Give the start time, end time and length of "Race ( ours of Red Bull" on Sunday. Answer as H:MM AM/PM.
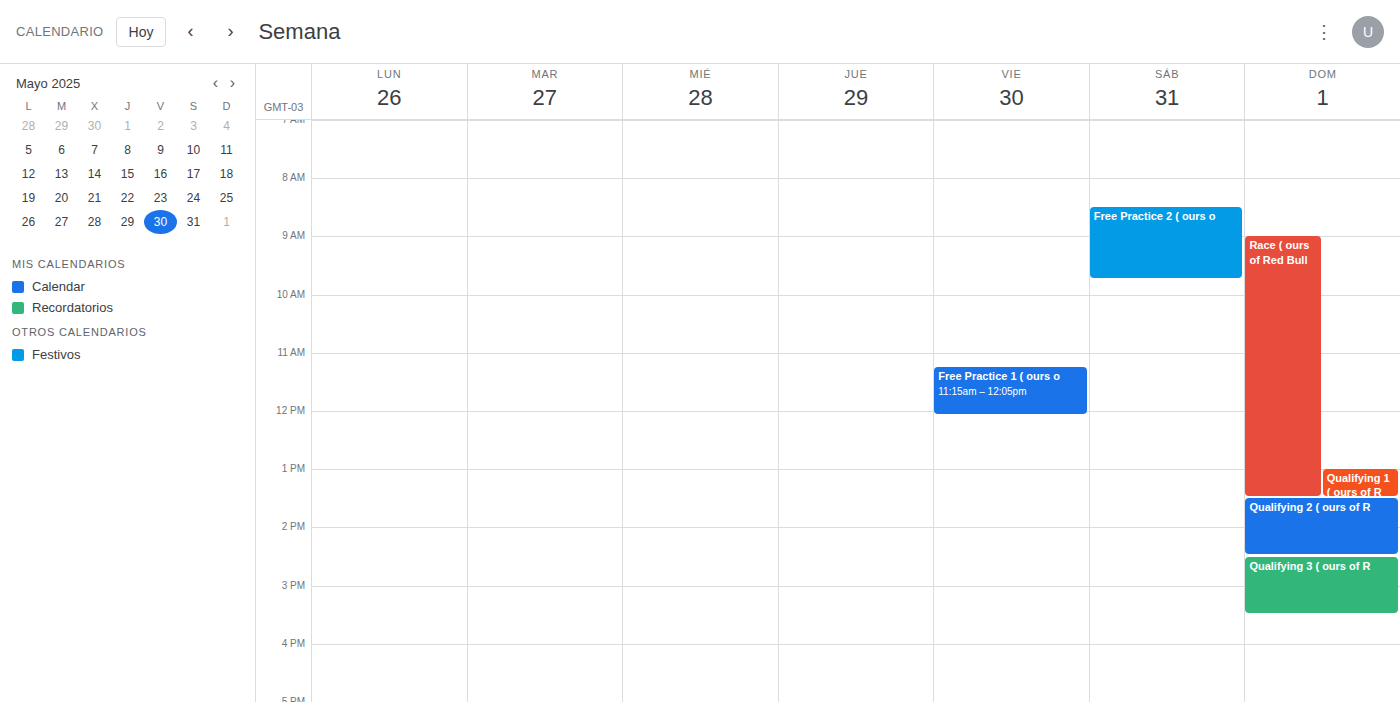
9:00 AM to 1:30 PM, 4 hours 30 minutes